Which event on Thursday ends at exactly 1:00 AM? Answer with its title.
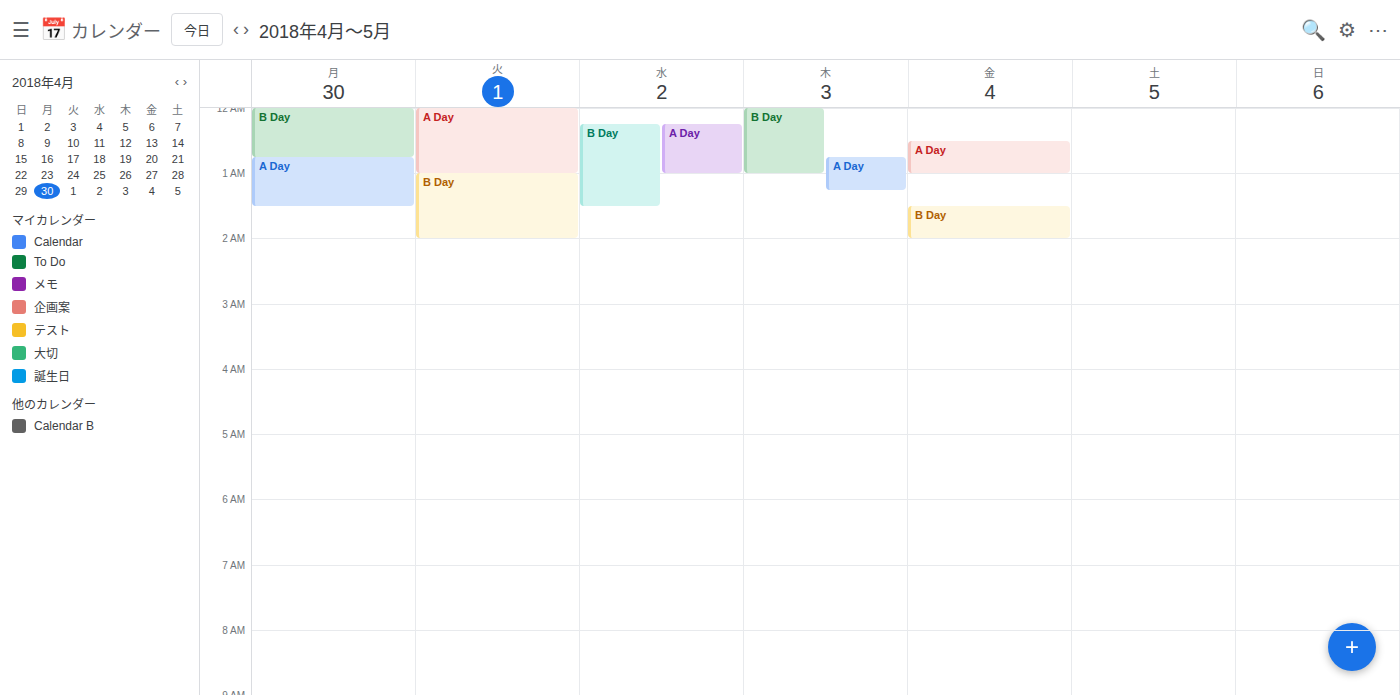
"B Day"